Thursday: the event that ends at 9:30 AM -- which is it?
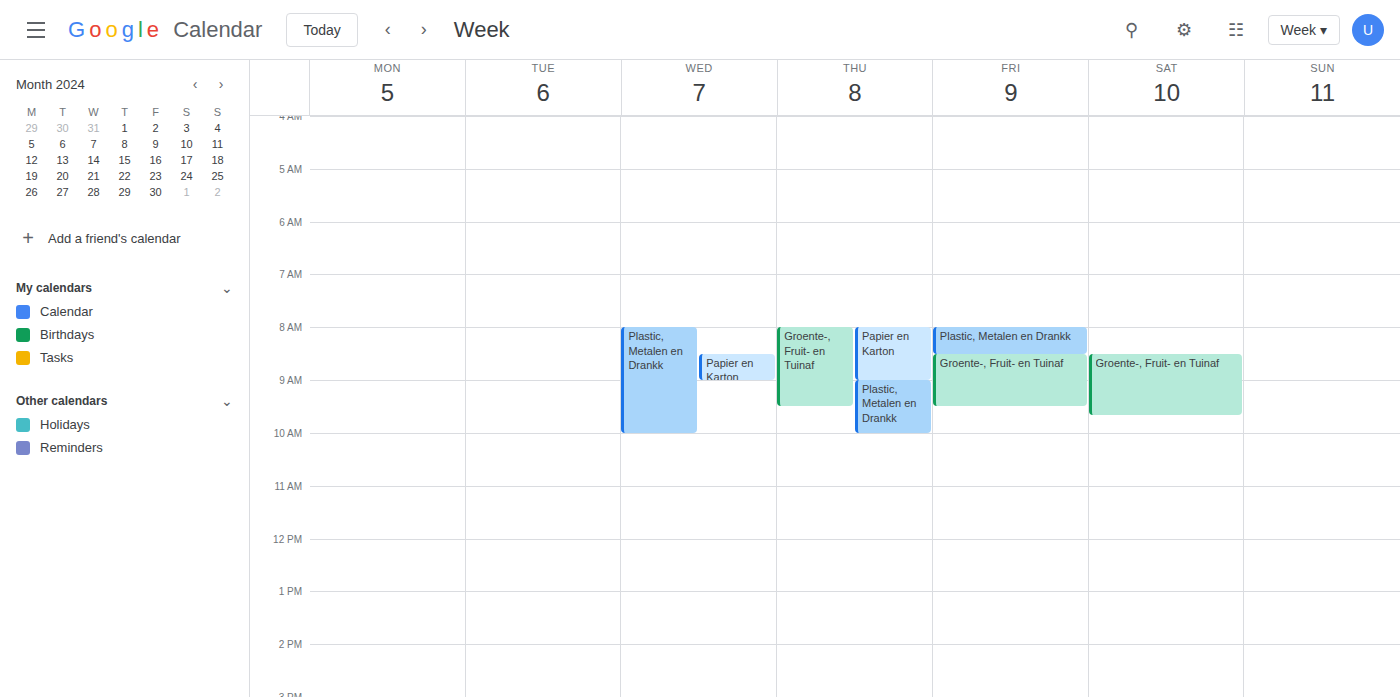
"Groente-, Fruit- en Tuinaf"